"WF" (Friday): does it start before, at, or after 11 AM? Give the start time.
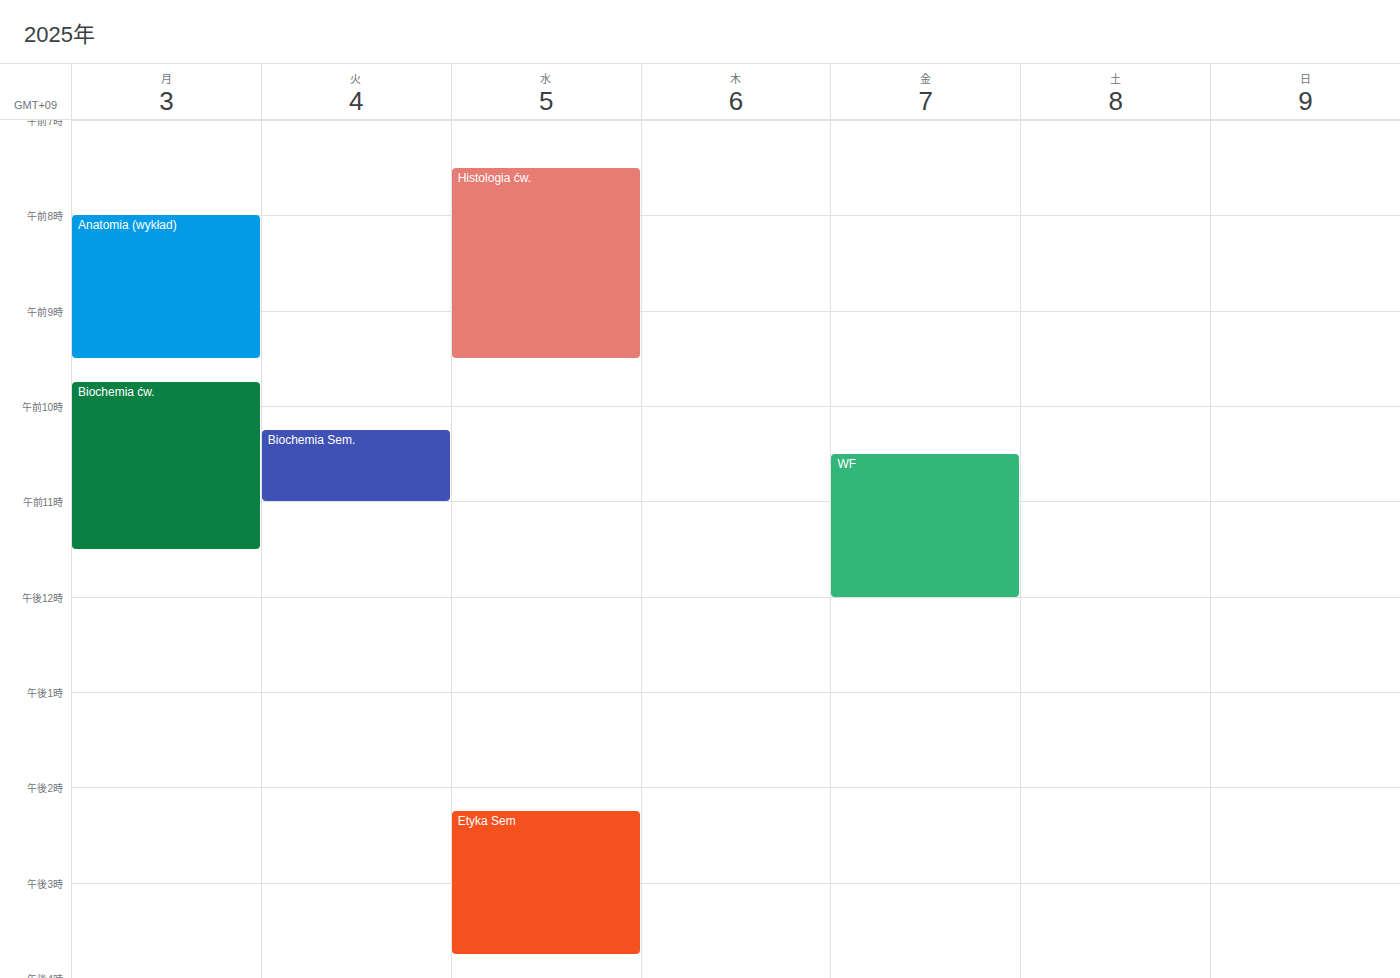
10:30 AM -- before 11 AM, 30 minutes above the 11 AM line.